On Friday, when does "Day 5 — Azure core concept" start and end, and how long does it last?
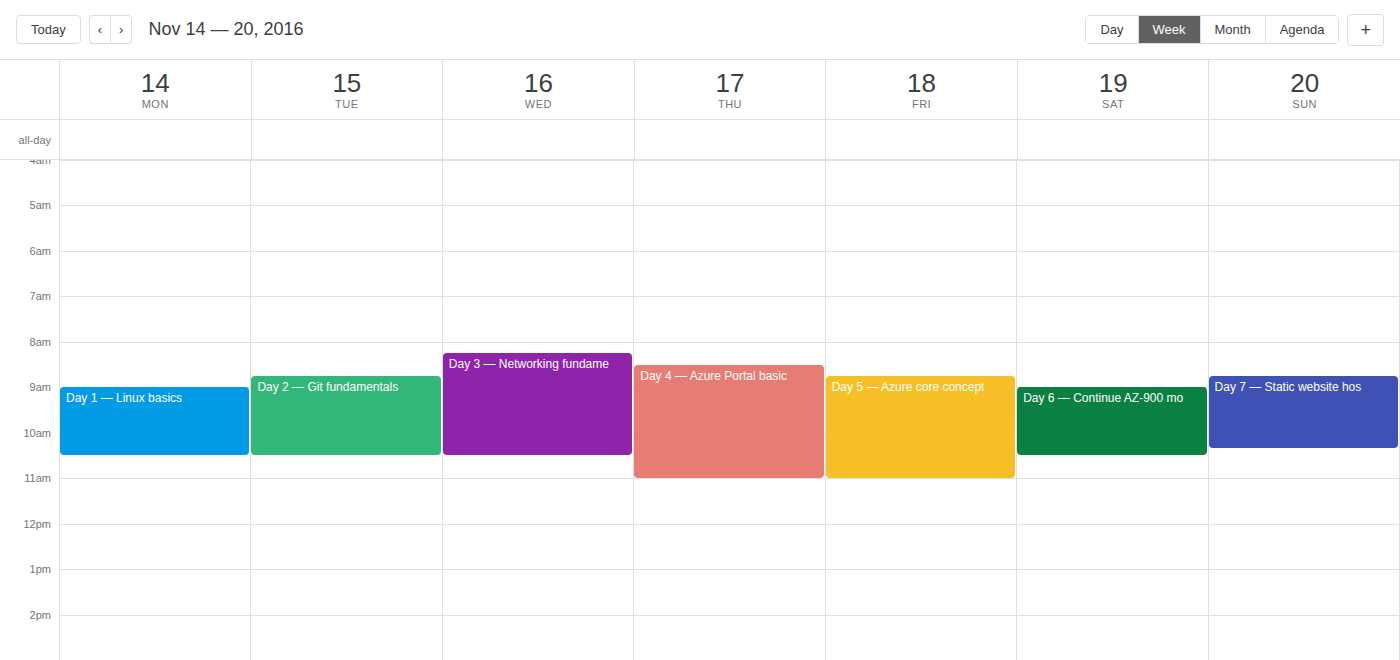
8:45 AM to 11:00 AM, 2 hours 15 minutes